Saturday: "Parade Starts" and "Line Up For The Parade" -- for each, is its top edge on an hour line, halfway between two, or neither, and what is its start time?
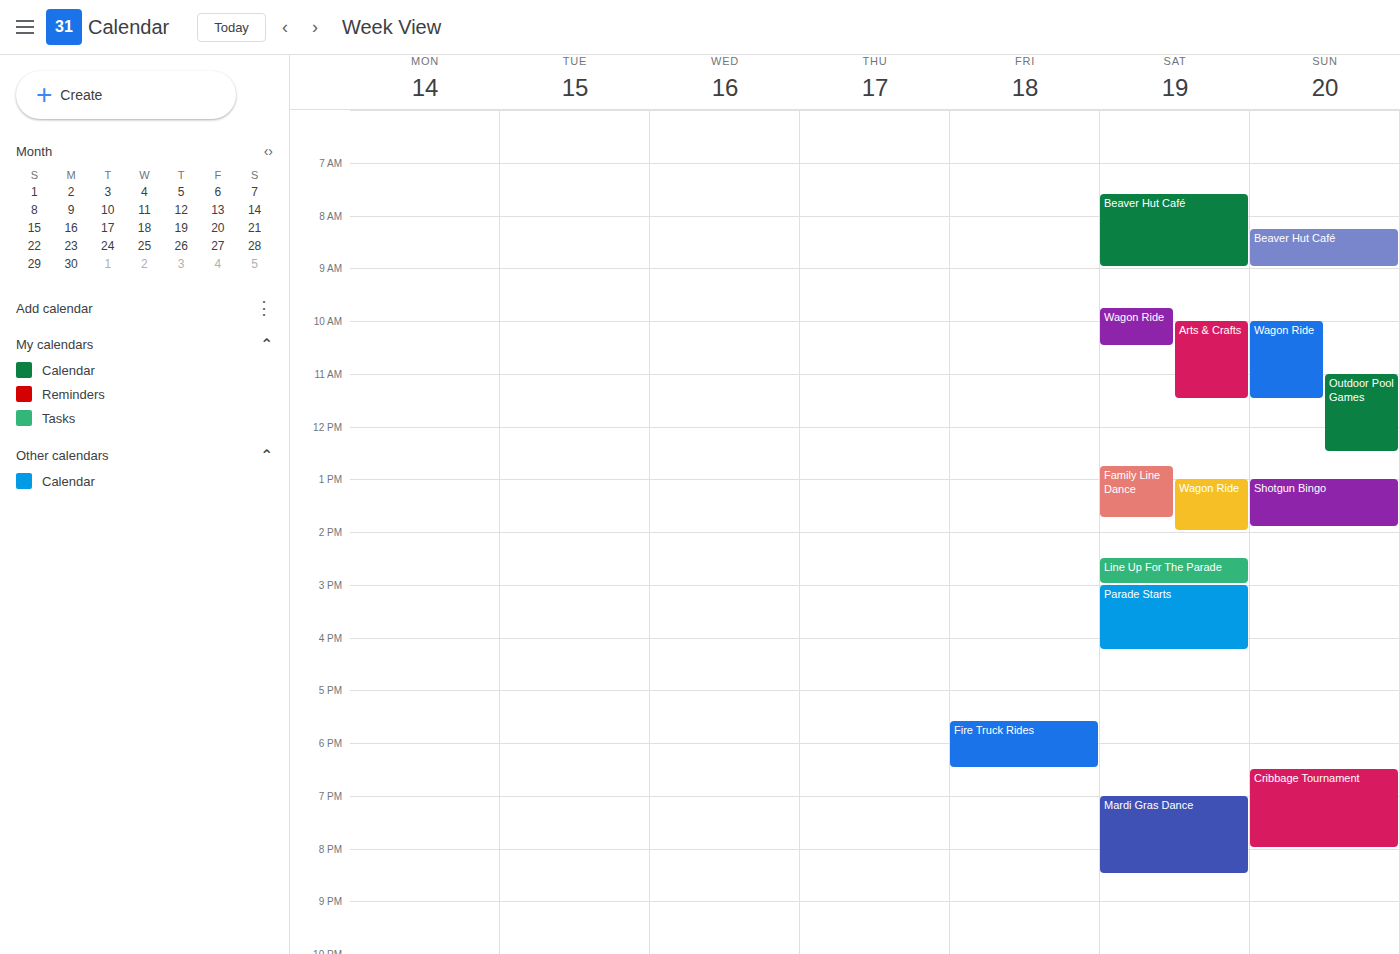
"Parade Starts": 3:00 PM, exactly on the 3 PM line. "Line Up For The Parade": 2:30 PM, halfway between the 2 PM and 3 PM lines.